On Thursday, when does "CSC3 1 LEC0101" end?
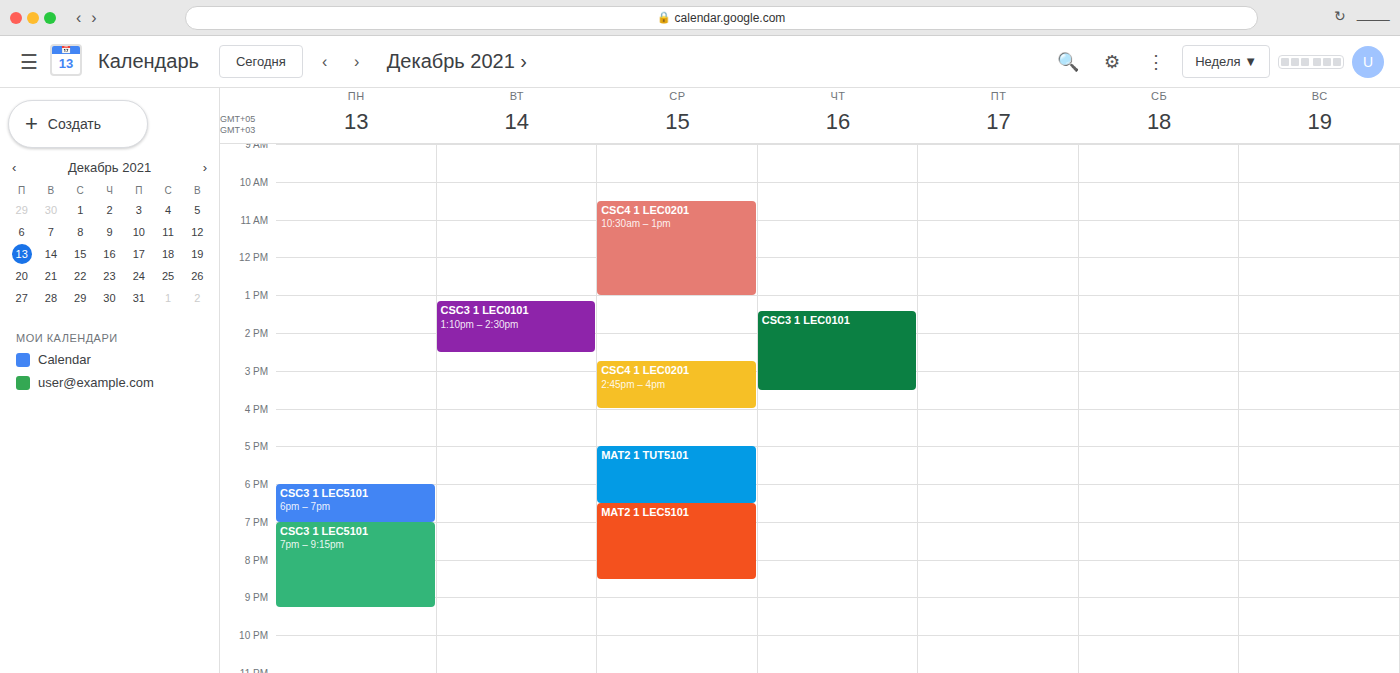
3:30 PM